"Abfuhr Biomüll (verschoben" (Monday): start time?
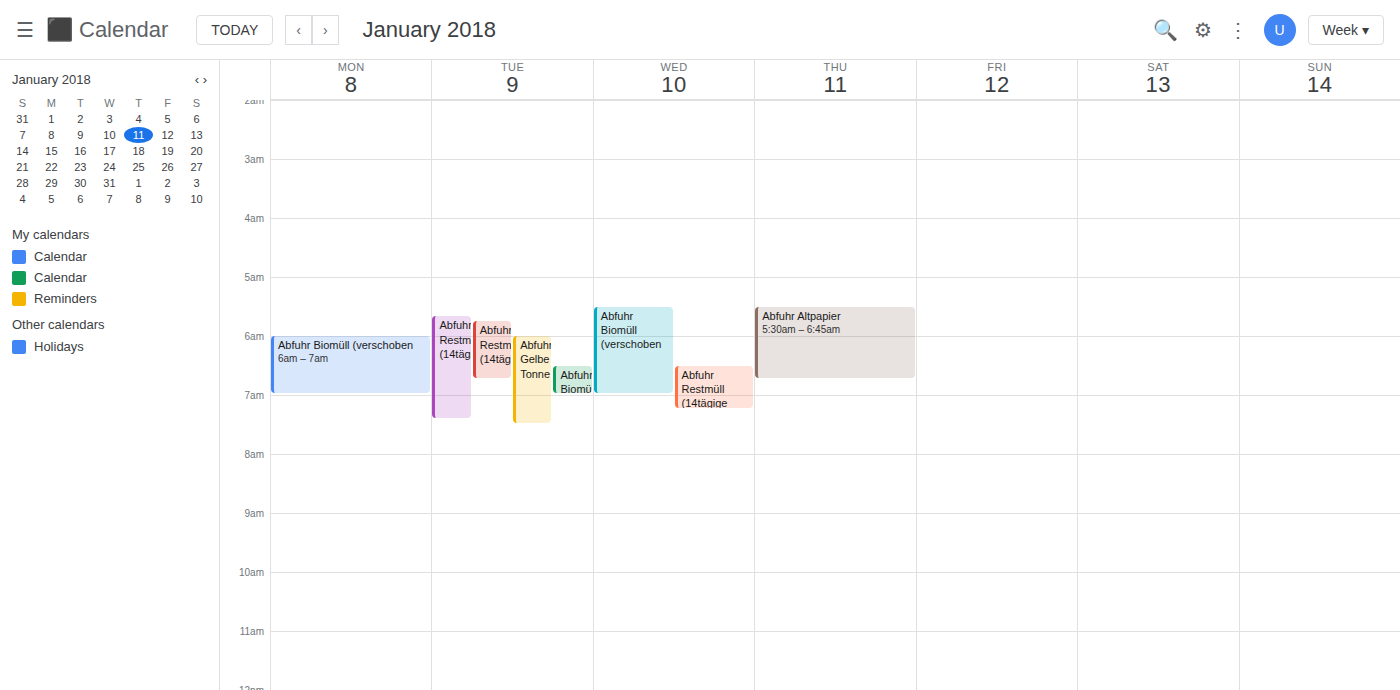
6:00 AM